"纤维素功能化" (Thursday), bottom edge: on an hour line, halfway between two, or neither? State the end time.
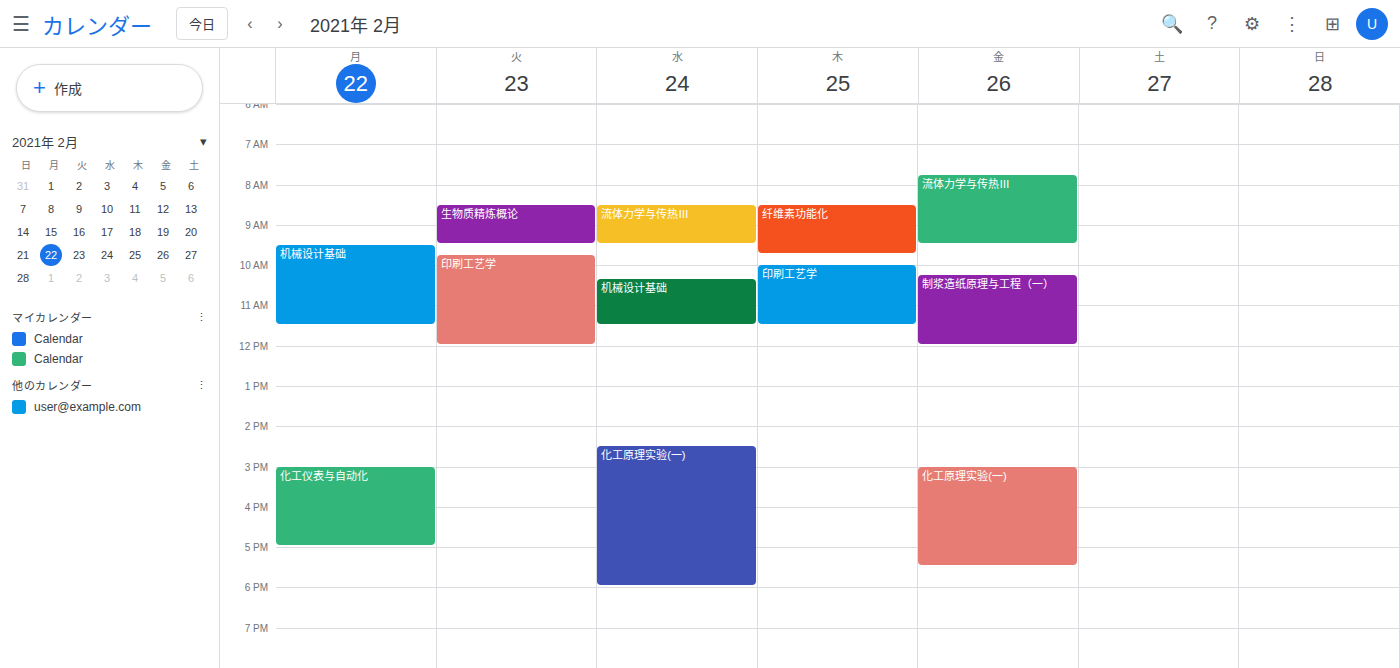
9:45 AM -- neither: three quarters of the way from the 9 AM line to the 10 AM line.